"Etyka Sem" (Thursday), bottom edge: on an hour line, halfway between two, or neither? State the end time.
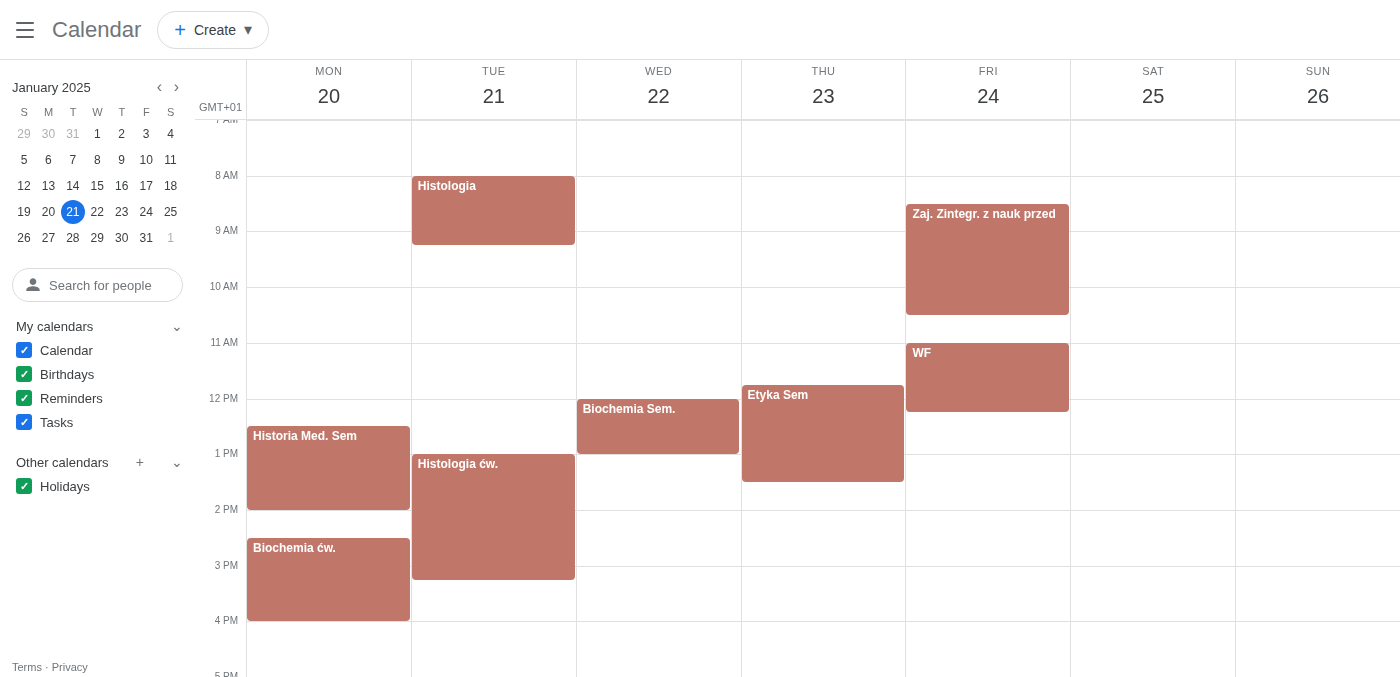
1:30 PM -- halfway between the 1 PM and 2 PM lines.